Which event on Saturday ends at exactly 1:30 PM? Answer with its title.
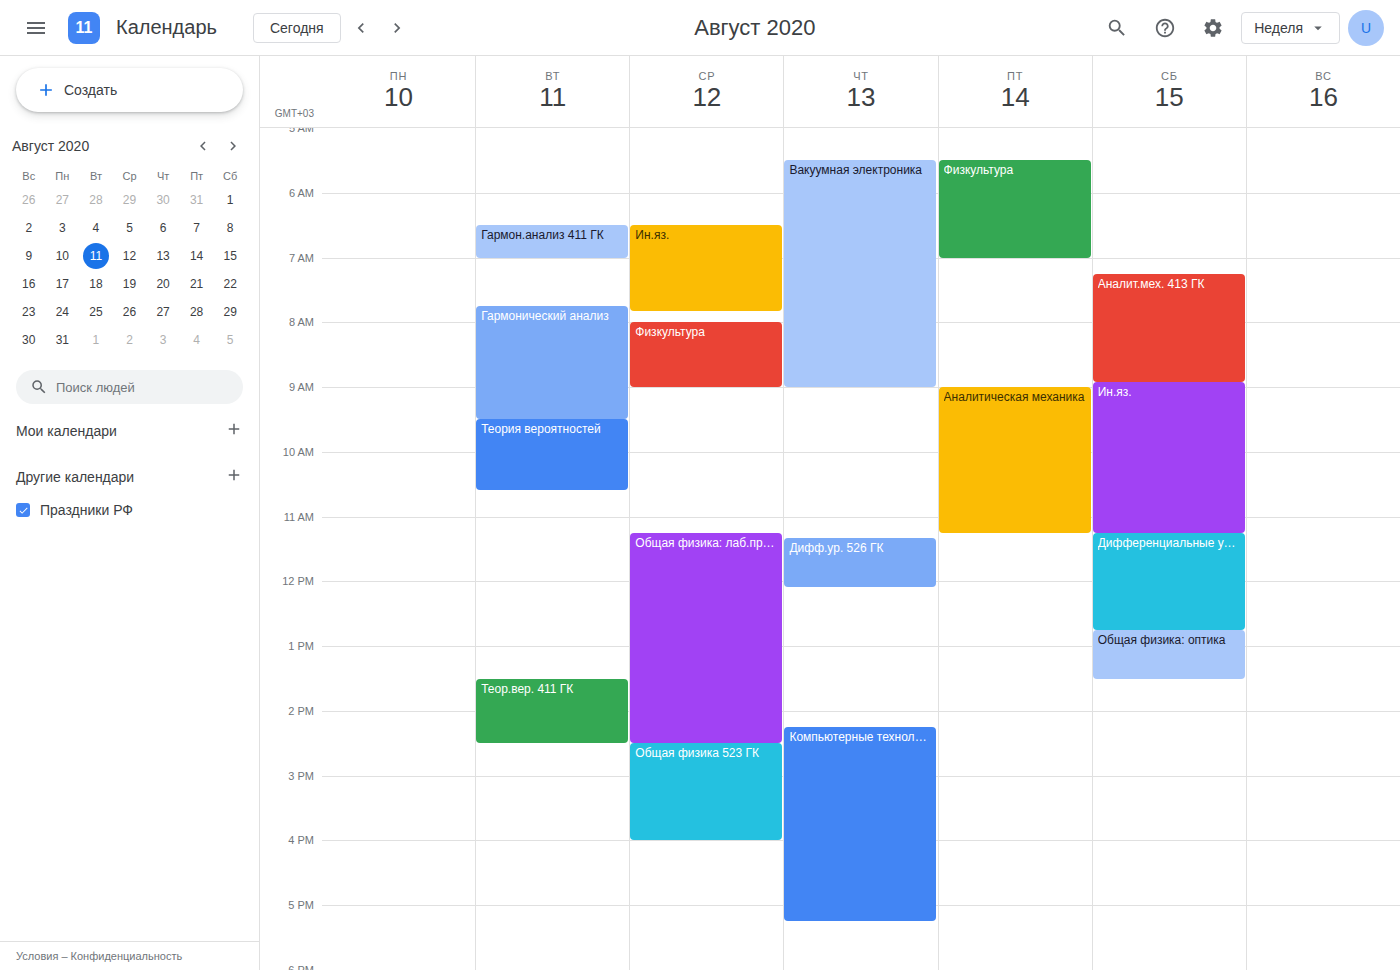
"Общая физика: оптика"